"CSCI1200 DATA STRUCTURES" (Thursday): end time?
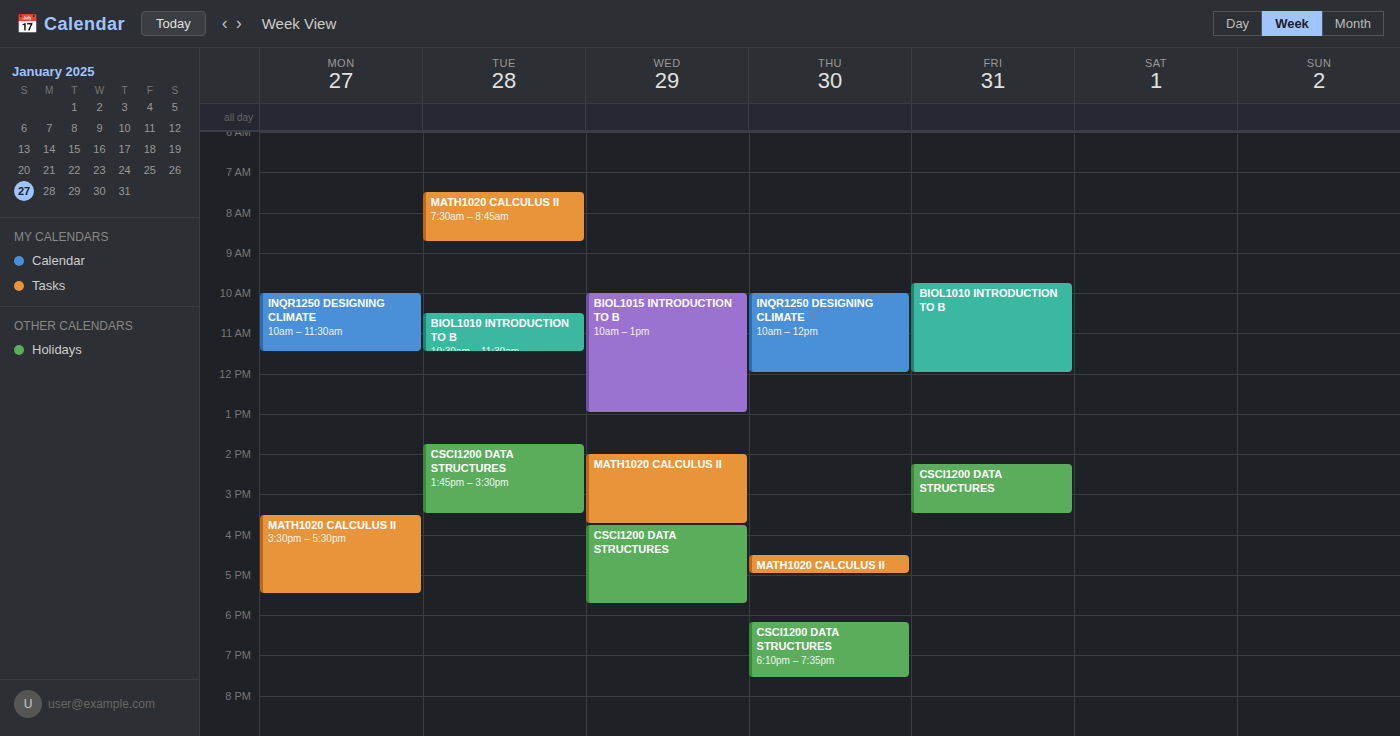
7:35 PM